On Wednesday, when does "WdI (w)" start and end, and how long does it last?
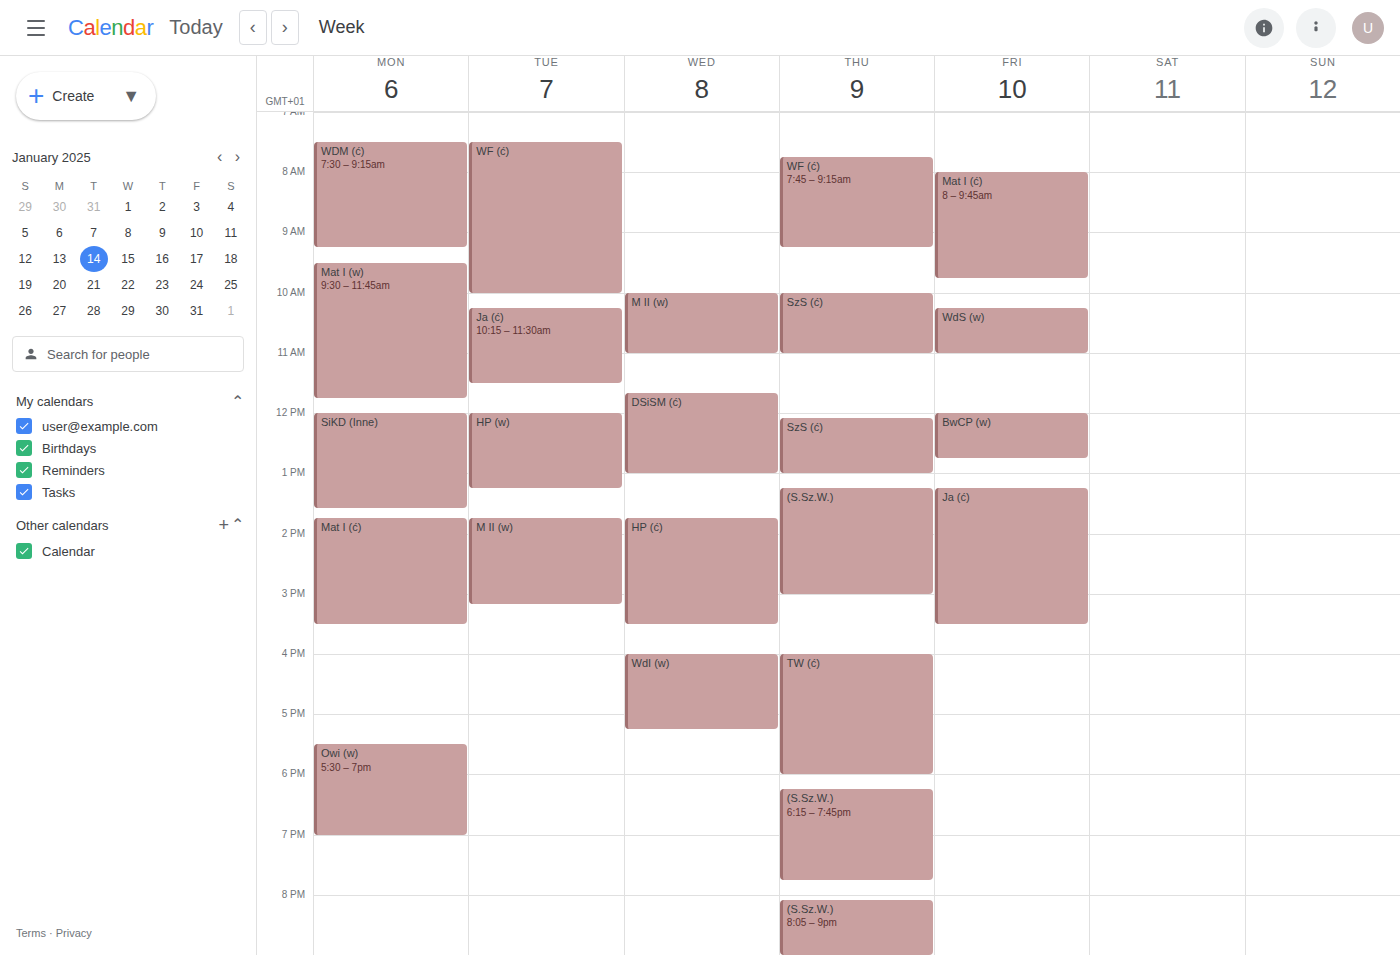
4:00 PM to 5:15 PM, 1 hour 15 minutes